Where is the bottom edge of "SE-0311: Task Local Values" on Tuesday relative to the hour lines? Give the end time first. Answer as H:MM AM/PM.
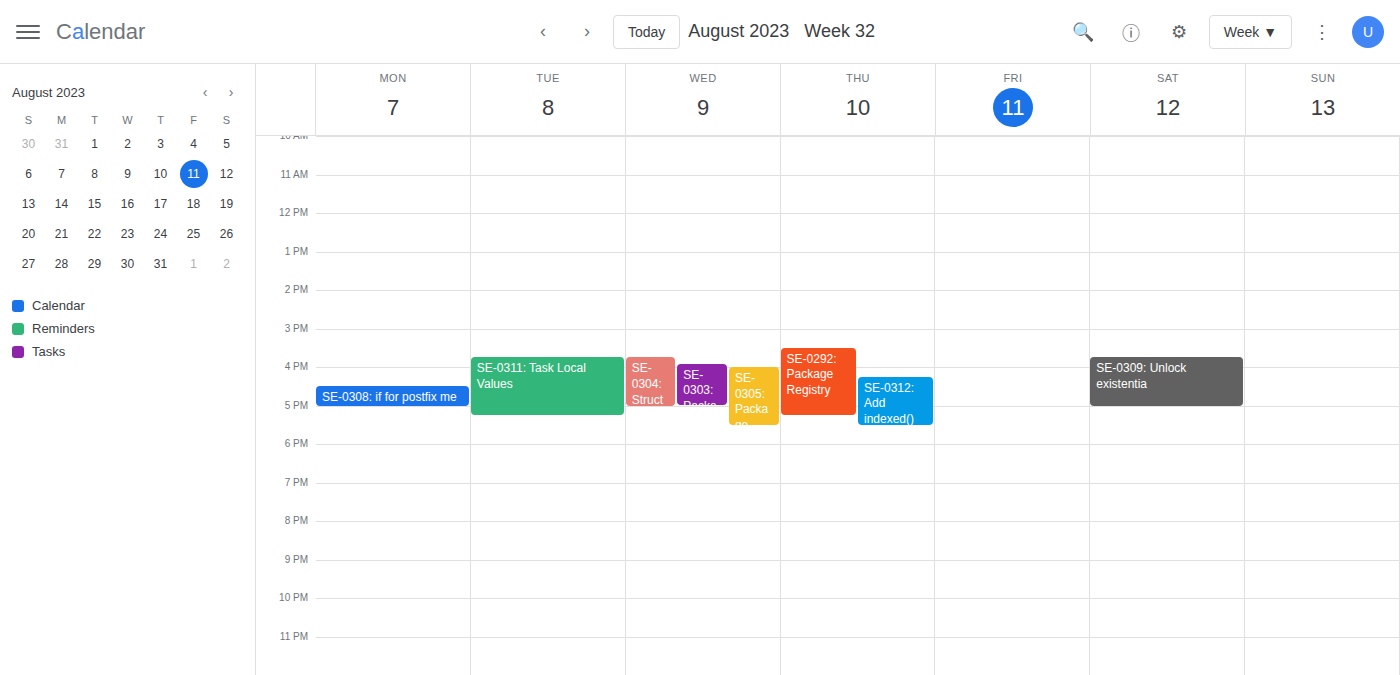
5:15 PM -- neither: a quarter of the way from the 5 PM line to the 6 PM line.